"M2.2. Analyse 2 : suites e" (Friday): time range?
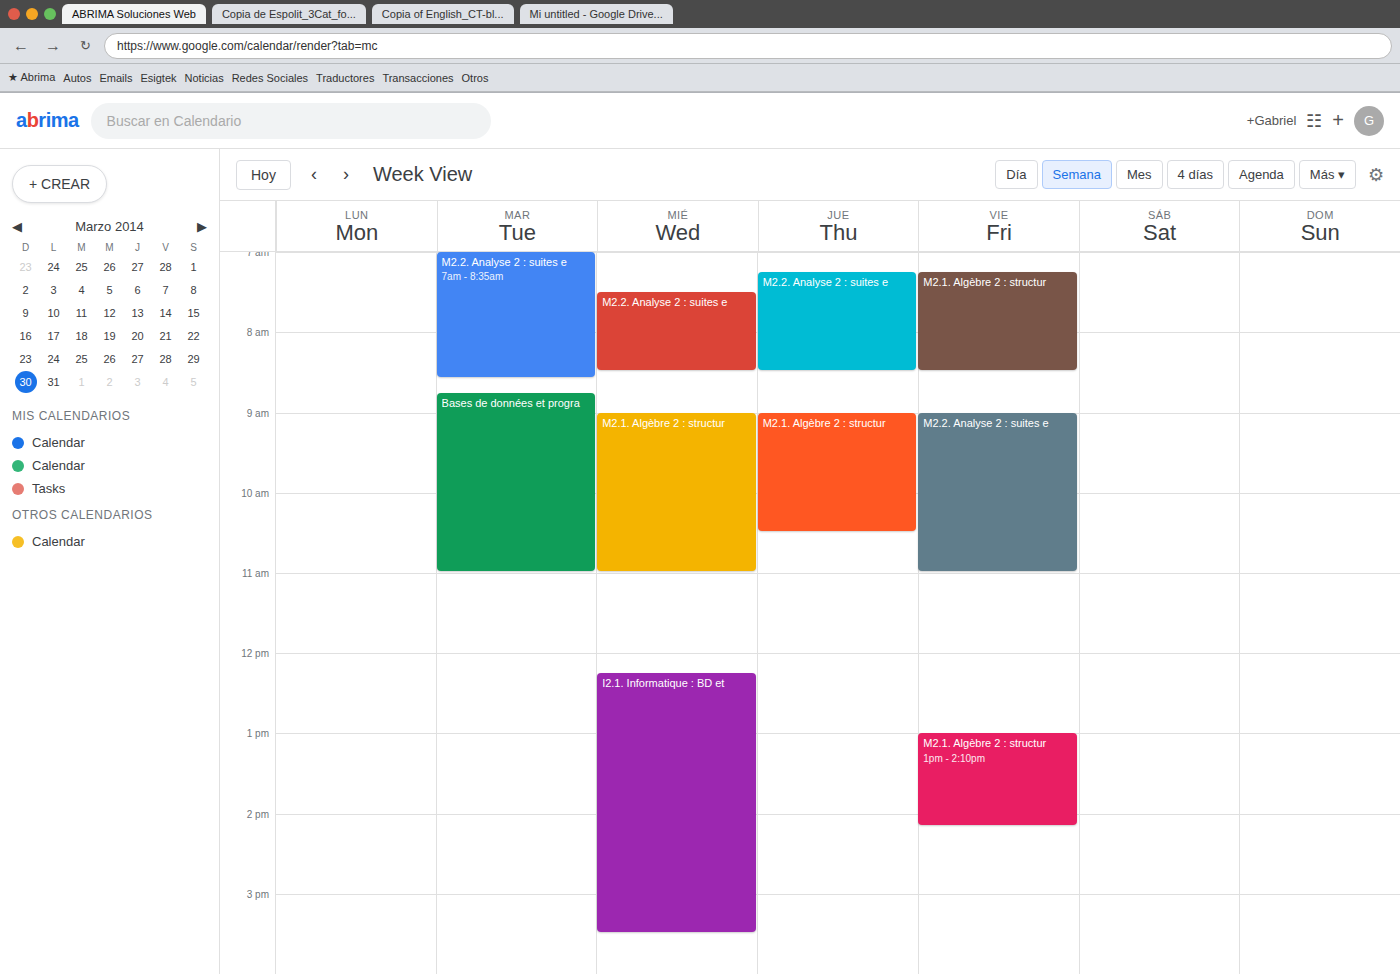
09:00 to 11:00